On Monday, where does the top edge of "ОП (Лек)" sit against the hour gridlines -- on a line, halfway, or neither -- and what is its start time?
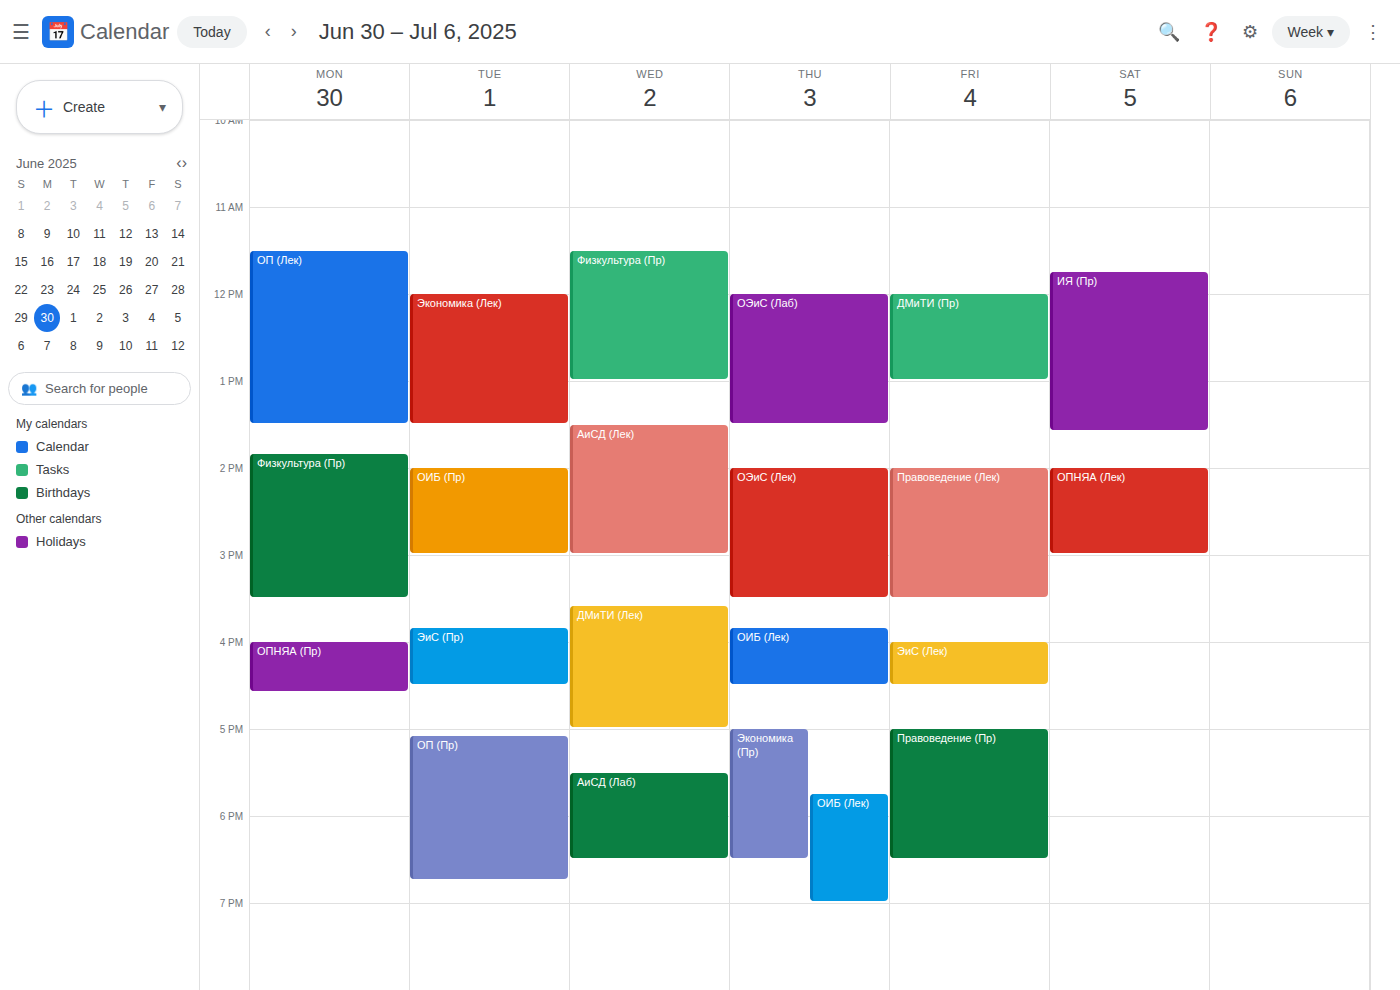
11:30 AM -- halfway between the 11 AM and 12 PM lines.